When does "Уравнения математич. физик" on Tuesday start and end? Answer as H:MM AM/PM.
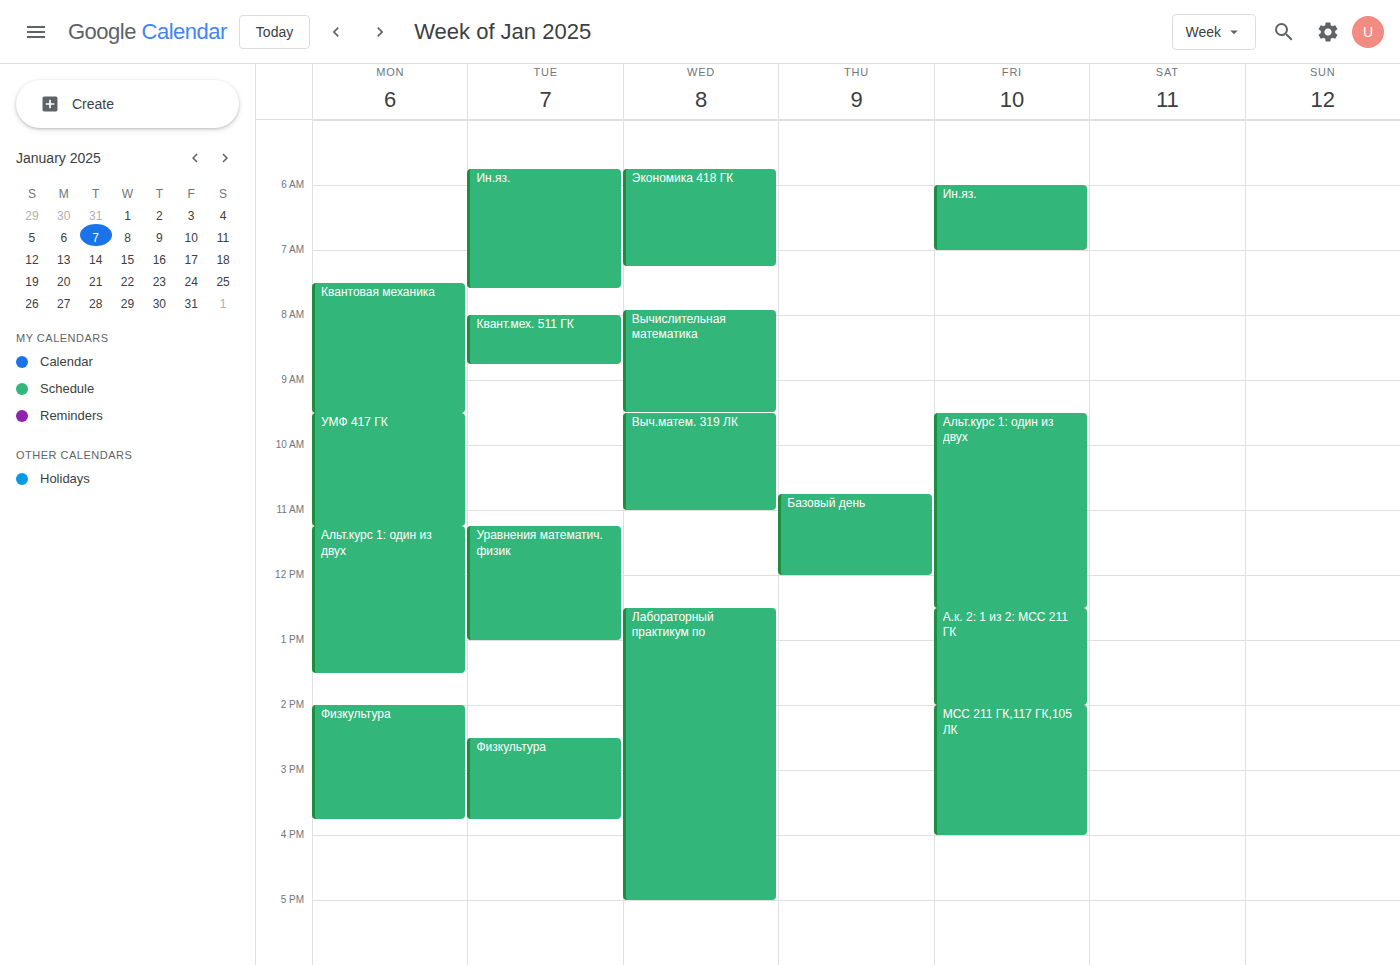
11:15 AM to 1:00 PM